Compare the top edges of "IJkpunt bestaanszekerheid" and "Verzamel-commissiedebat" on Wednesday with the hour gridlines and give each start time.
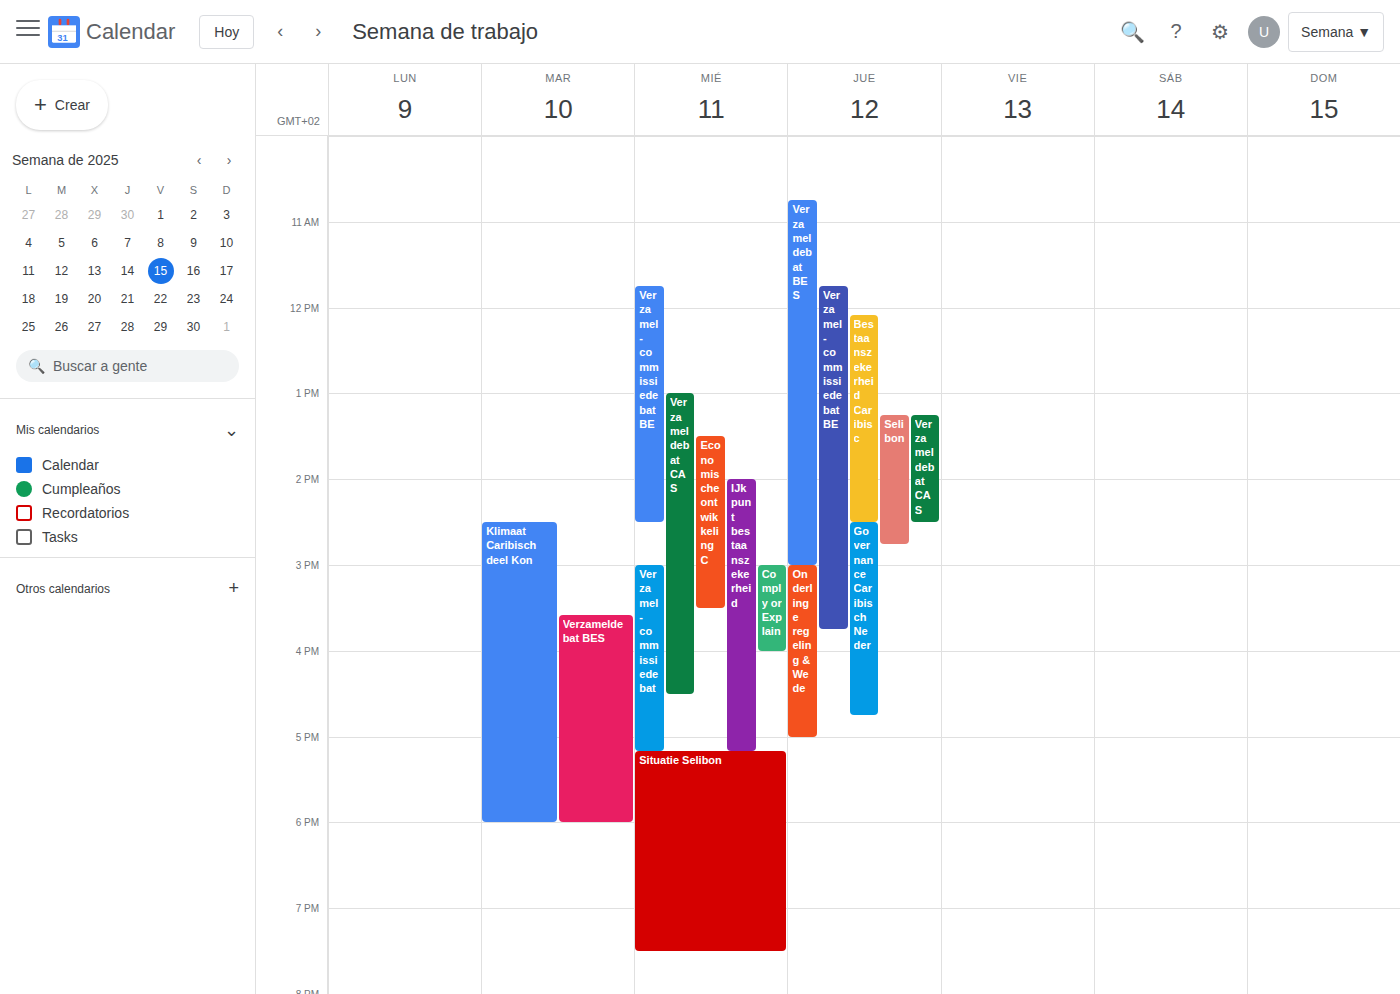
"IJkpunt bestaanszekerheid": 14:00, exactly on the 14:00 line. "Verzamel-commissiedebat": 15:00, exactly on the 15:00 line.